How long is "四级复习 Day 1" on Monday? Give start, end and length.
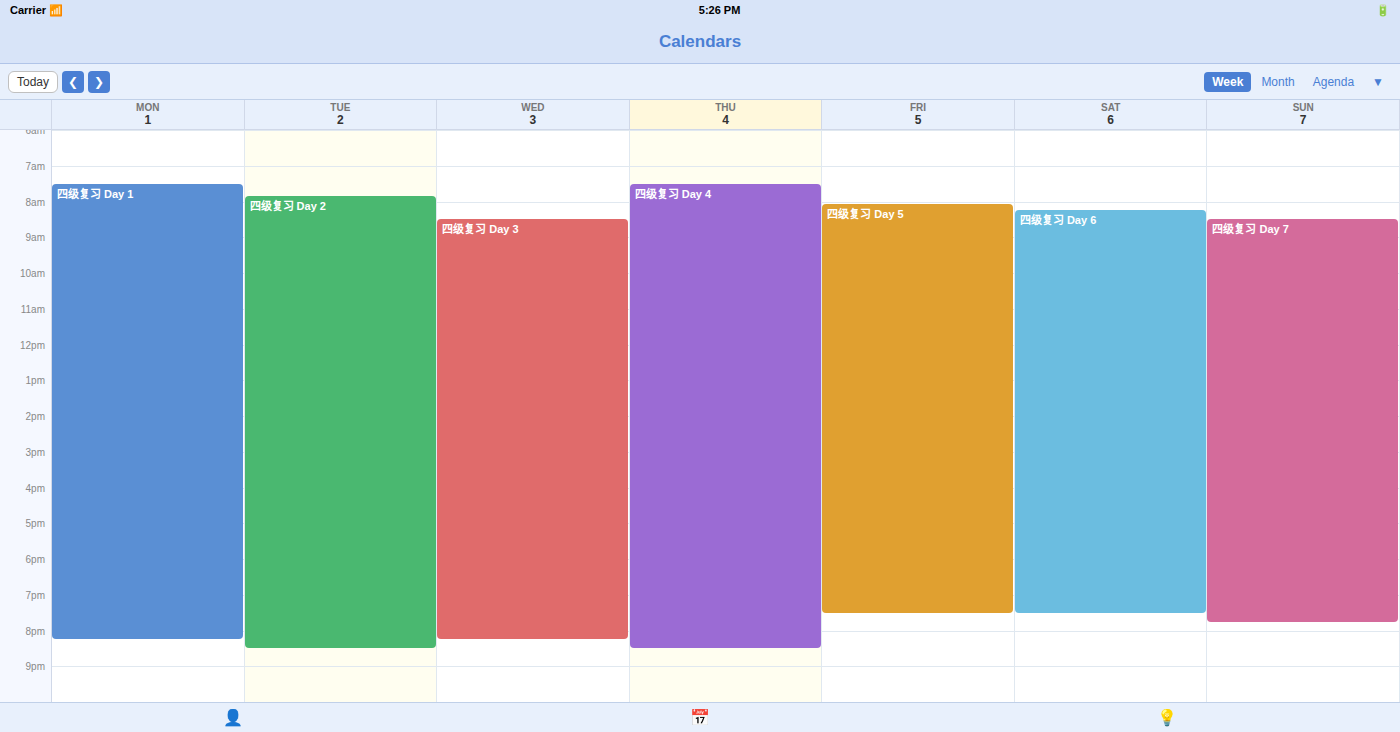
07:30 to 20:15, 12 hours 45 minutes